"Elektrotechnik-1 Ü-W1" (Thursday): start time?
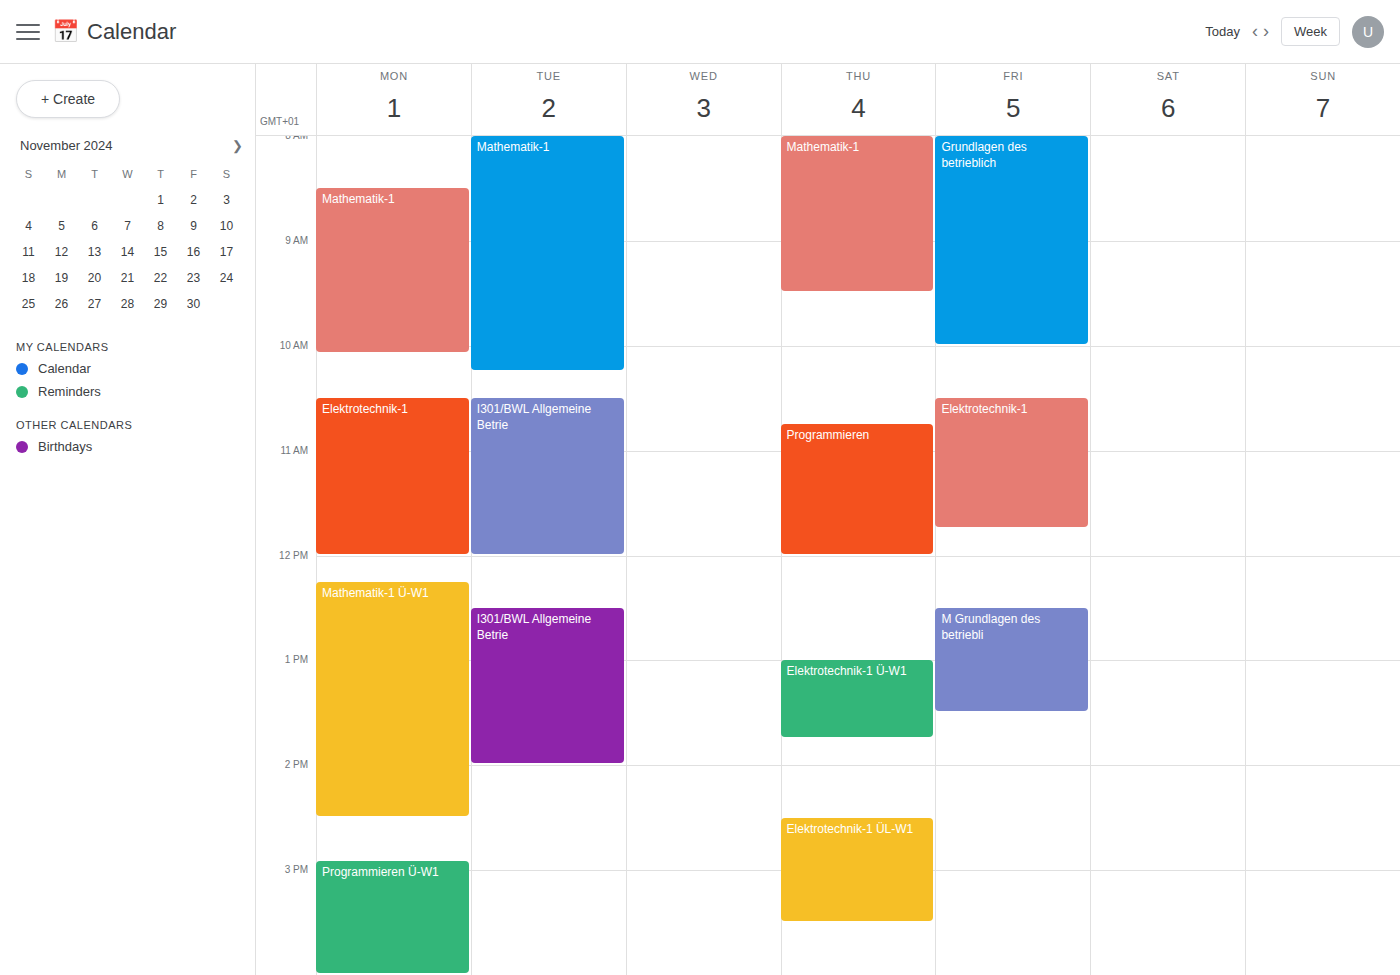
1:00 PM